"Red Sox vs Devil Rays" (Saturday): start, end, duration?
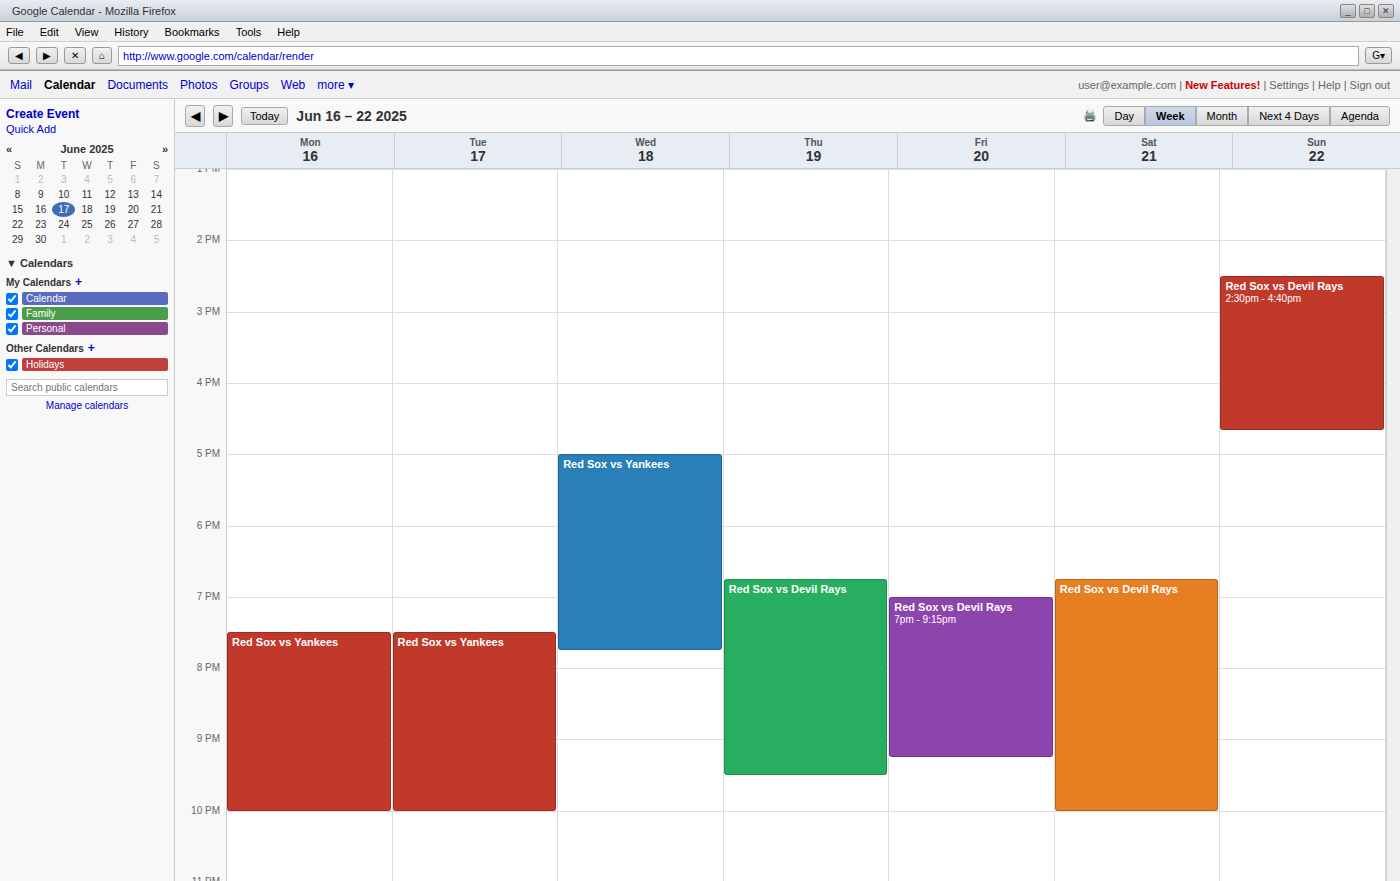
6:45 PM to 10:00 PM, 3 hours 15 minutes